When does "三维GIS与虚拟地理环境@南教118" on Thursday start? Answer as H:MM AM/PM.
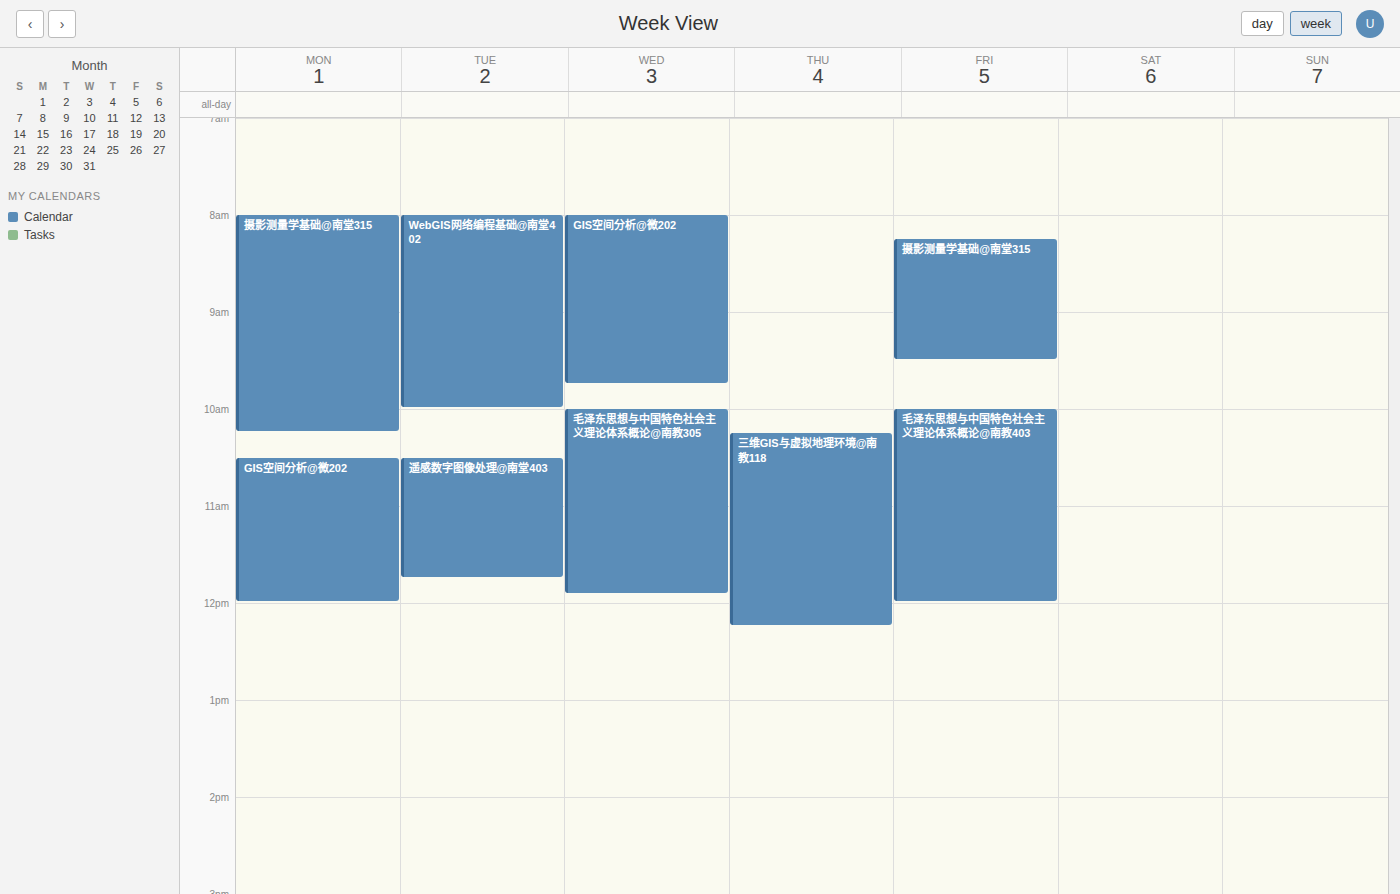
10:15 AM